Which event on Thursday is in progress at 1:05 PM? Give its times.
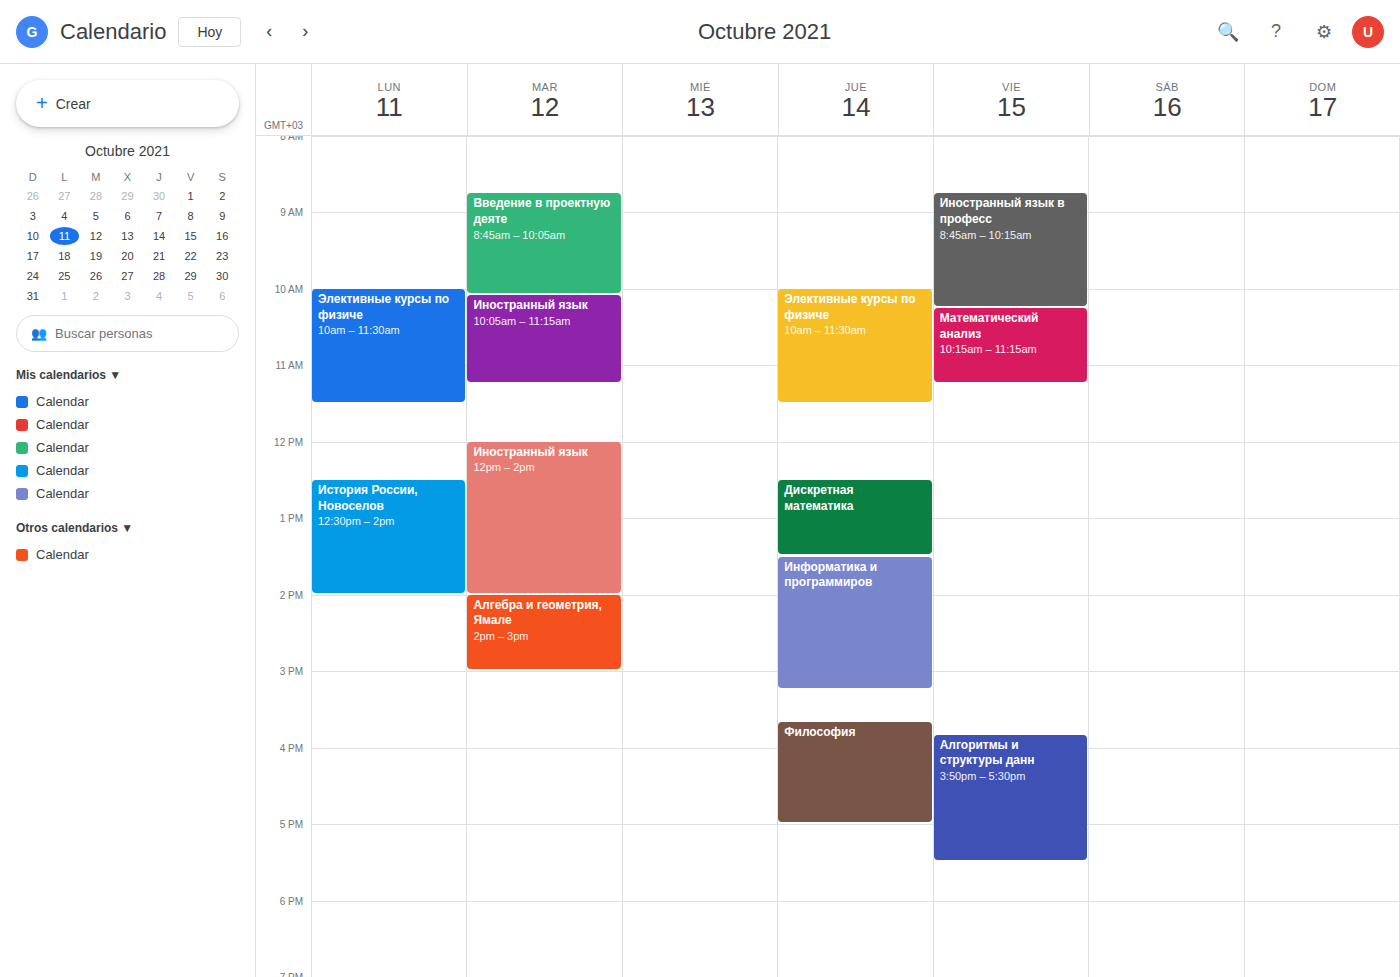
"Дискретная математика", 12:30 PM to 1:30 PM